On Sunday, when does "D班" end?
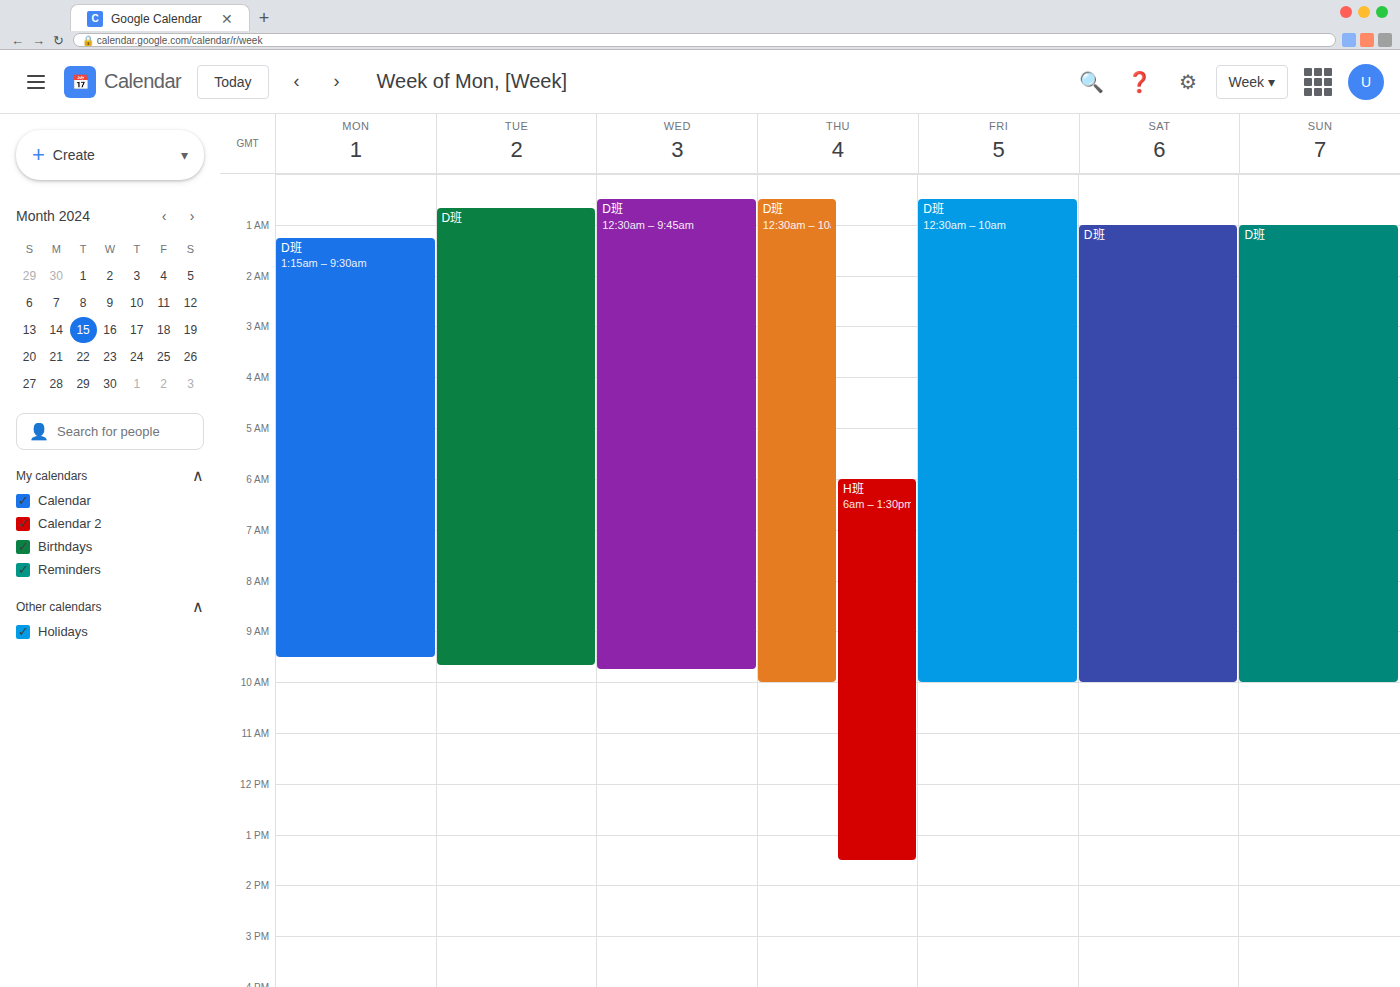
10:00 AM